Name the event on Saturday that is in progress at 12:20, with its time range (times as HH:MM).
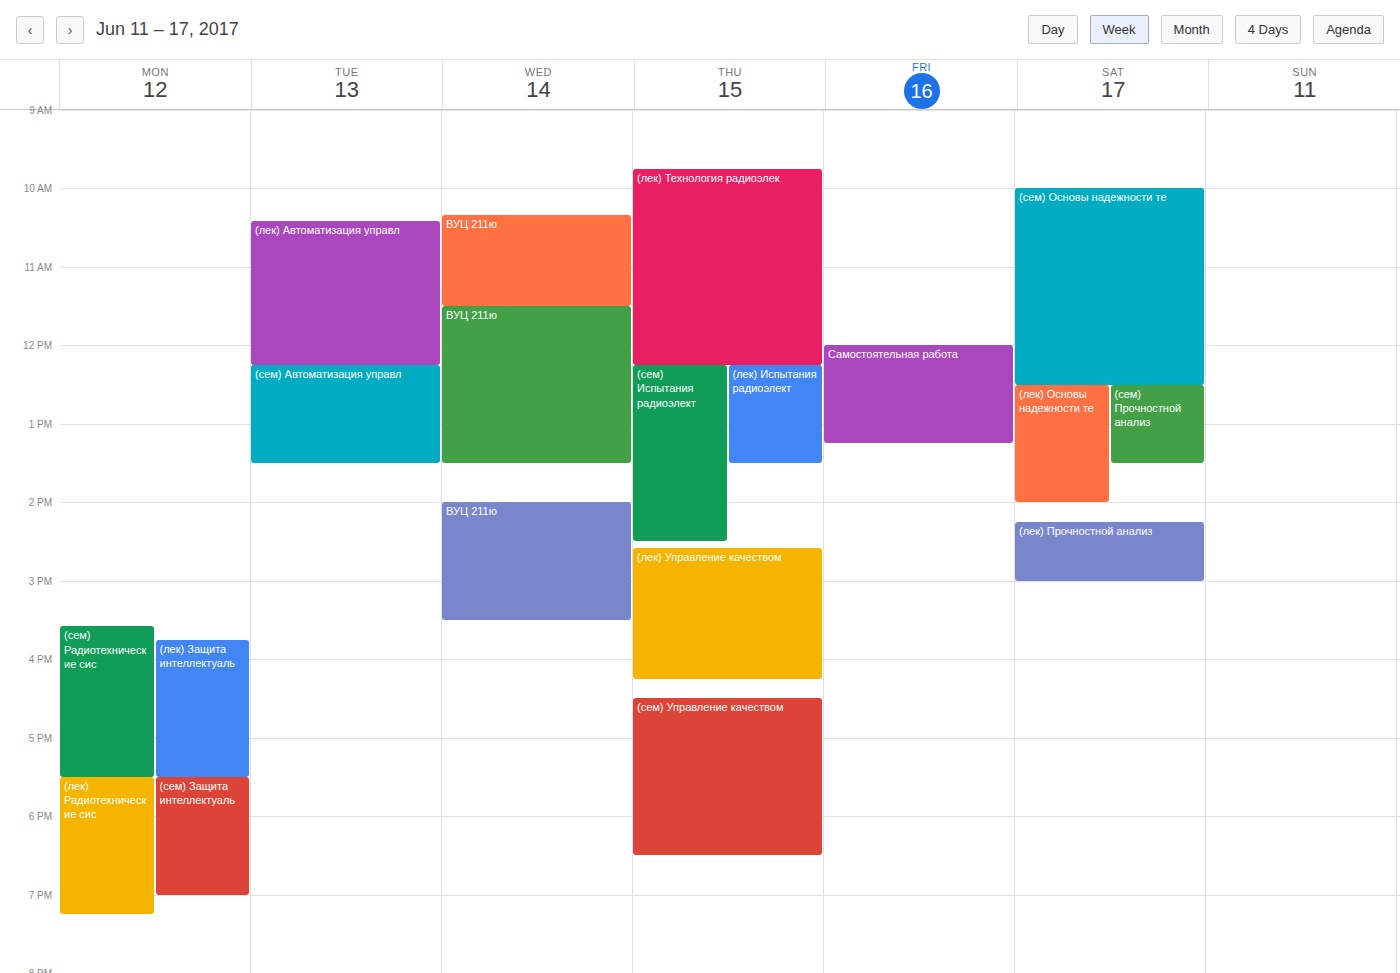
"(сем) Основы надежности те", 10:00 to 12:30